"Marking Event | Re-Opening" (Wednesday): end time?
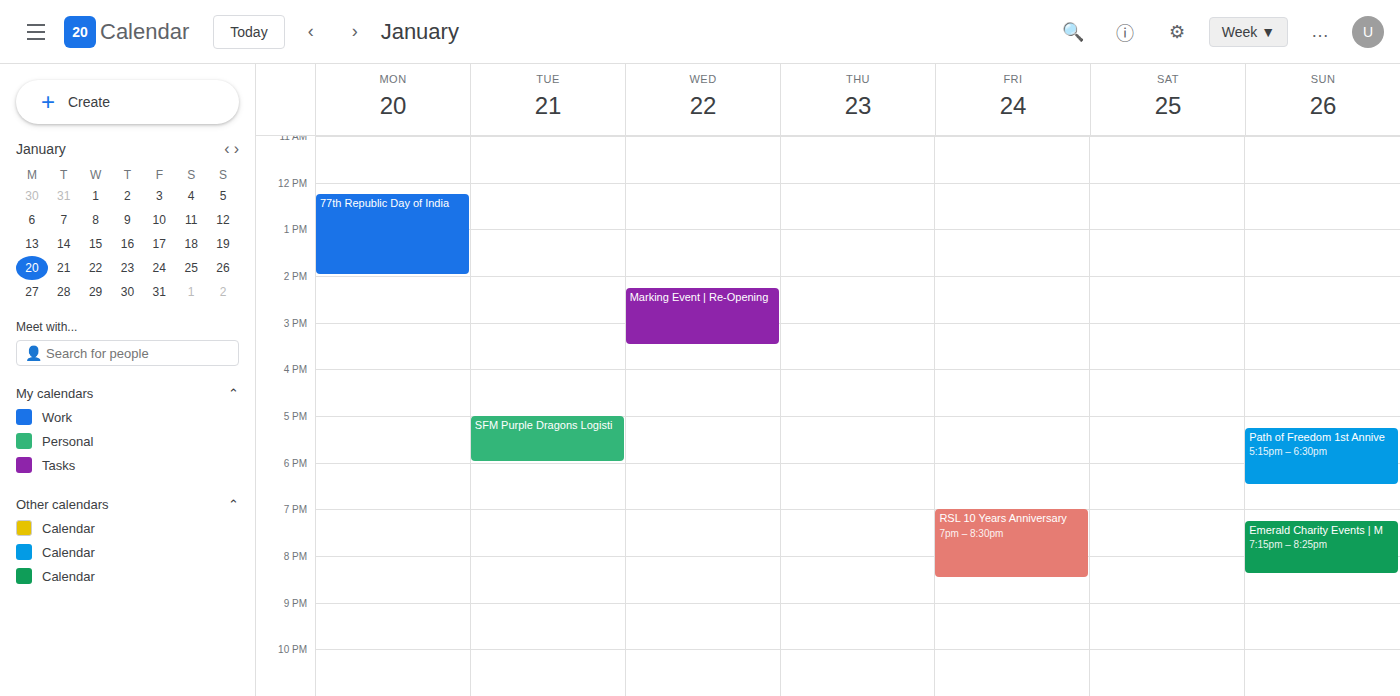
3:30 PM